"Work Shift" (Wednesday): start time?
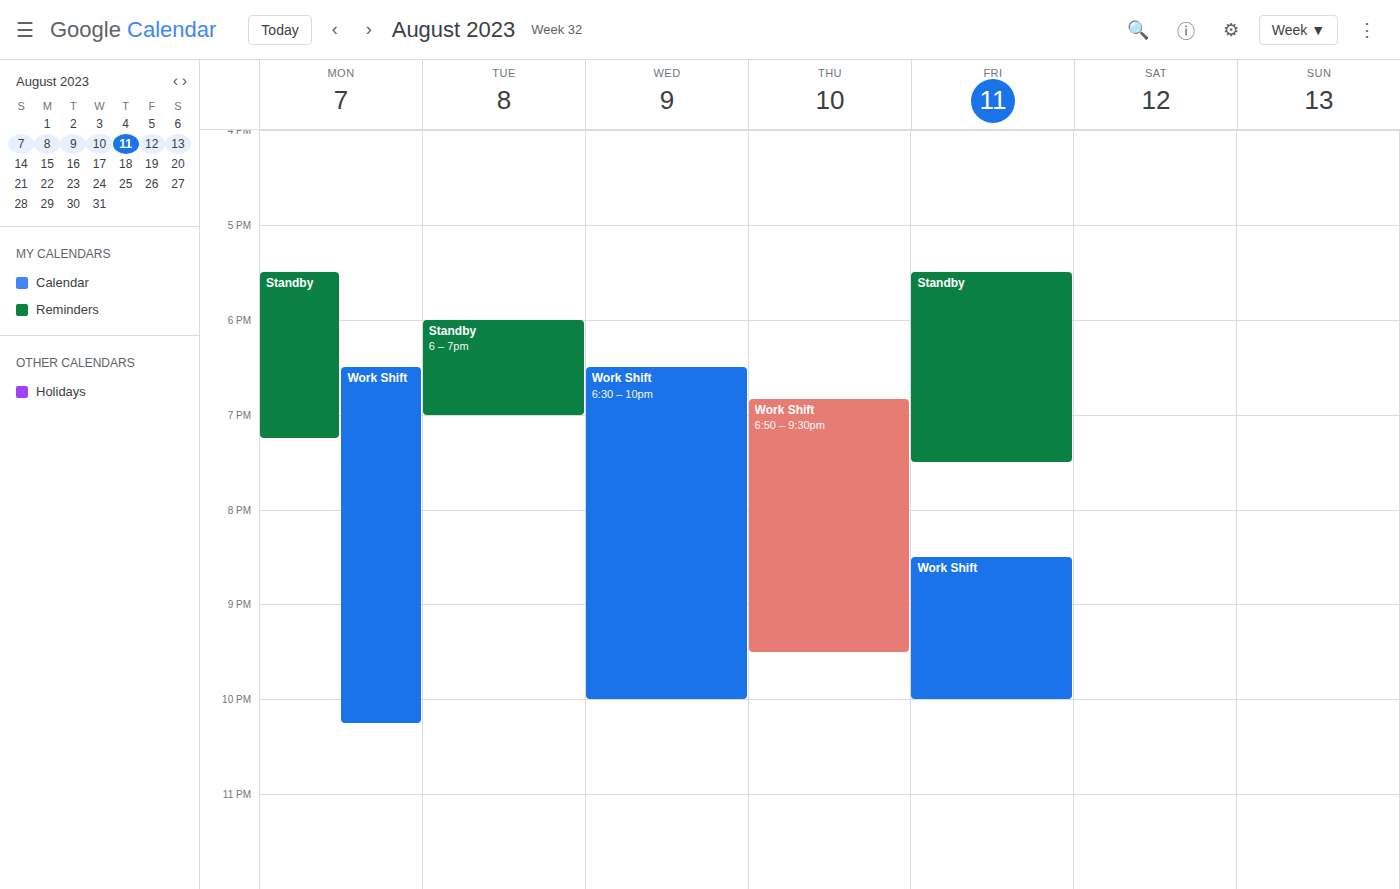
6:30 PM